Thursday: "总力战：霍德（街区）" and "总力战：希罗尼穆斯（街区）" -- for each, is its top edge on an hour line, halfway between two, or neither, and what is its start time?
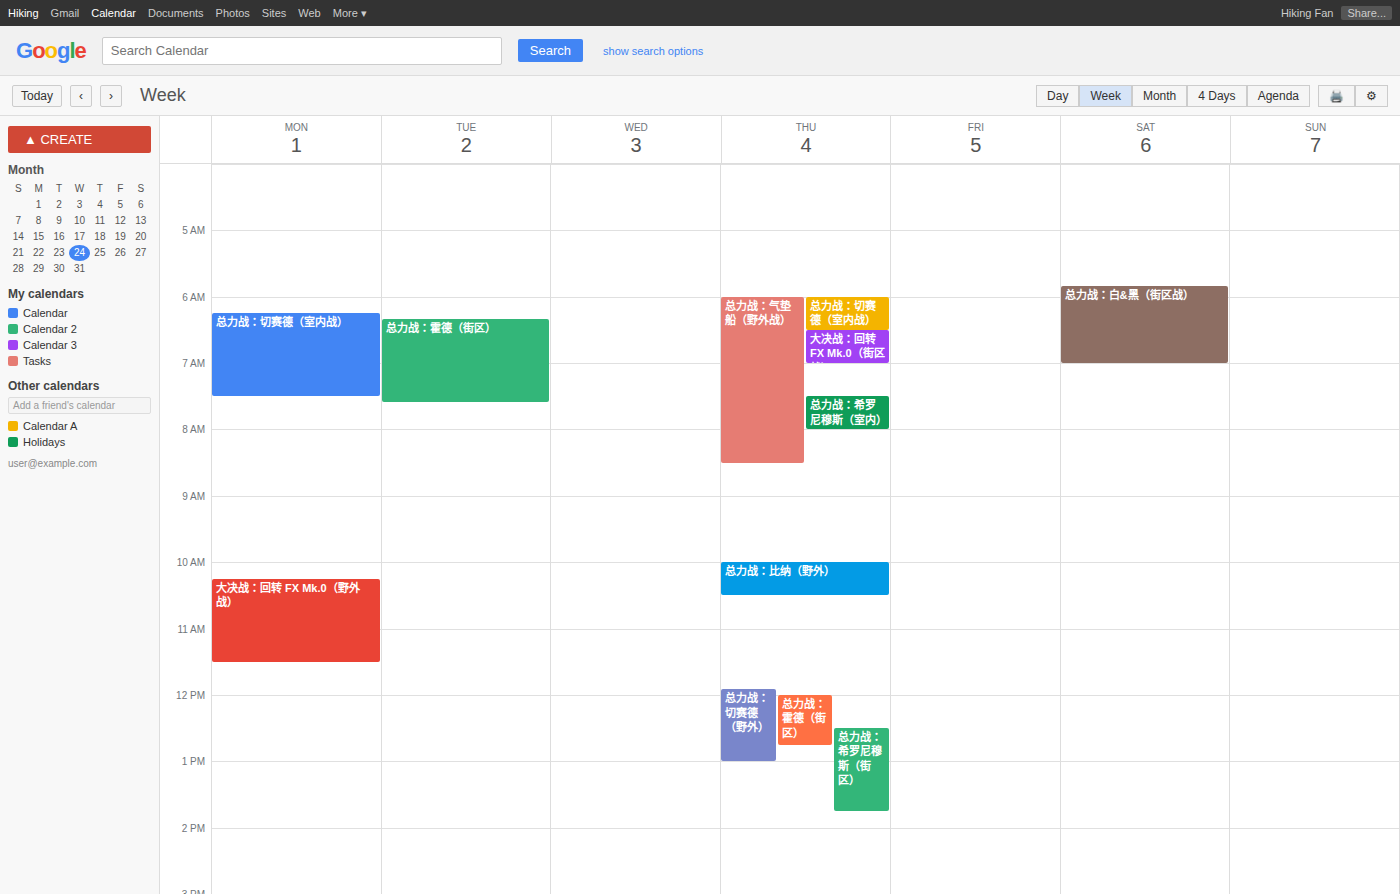
"总力战：霍德（街区）": 12:00 PM, exactly on the 12 PM line. "总力战：希罗尼穆斯（街区）": 12:30 PM, halfway between the 12 PM and 1 PM lines.